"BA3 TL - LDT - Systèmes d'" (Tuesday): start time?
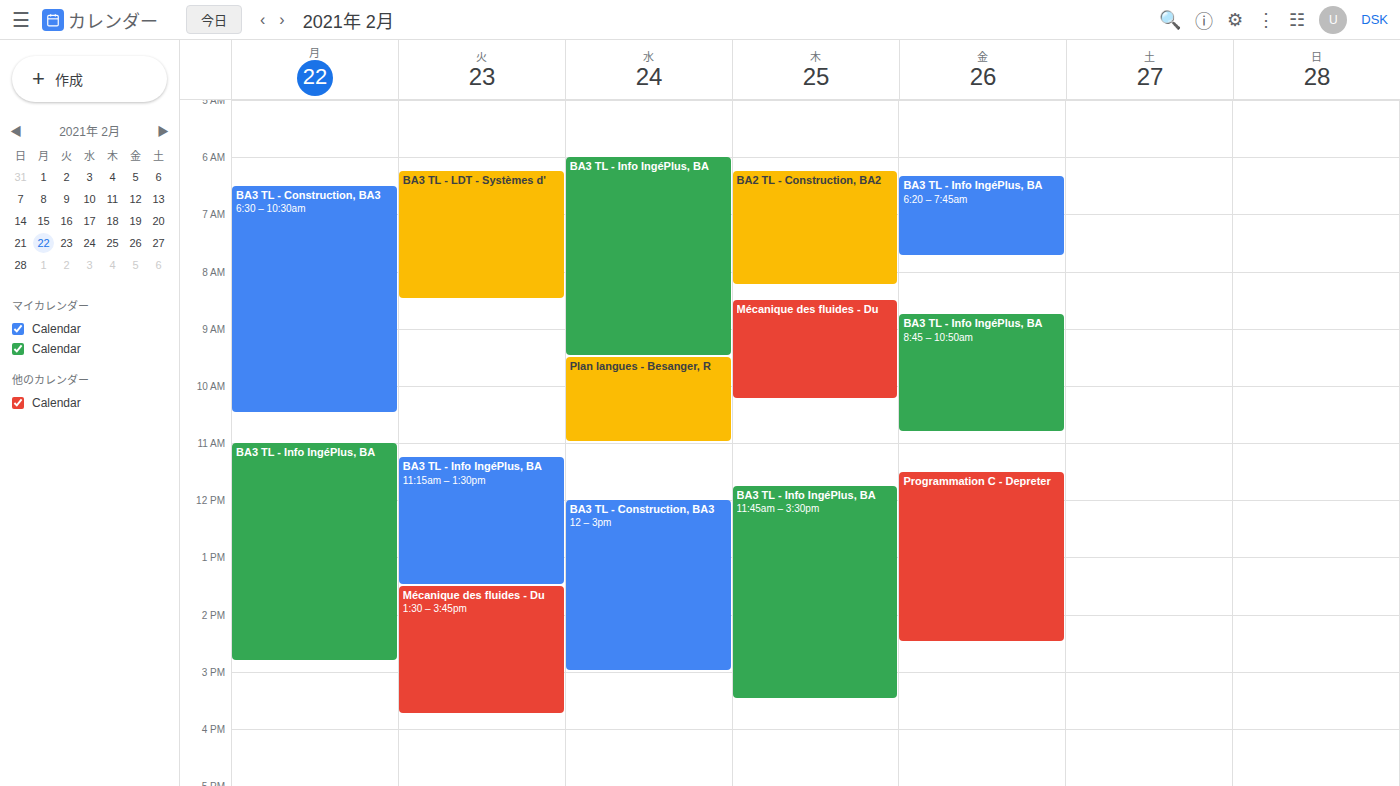
6:15 AM